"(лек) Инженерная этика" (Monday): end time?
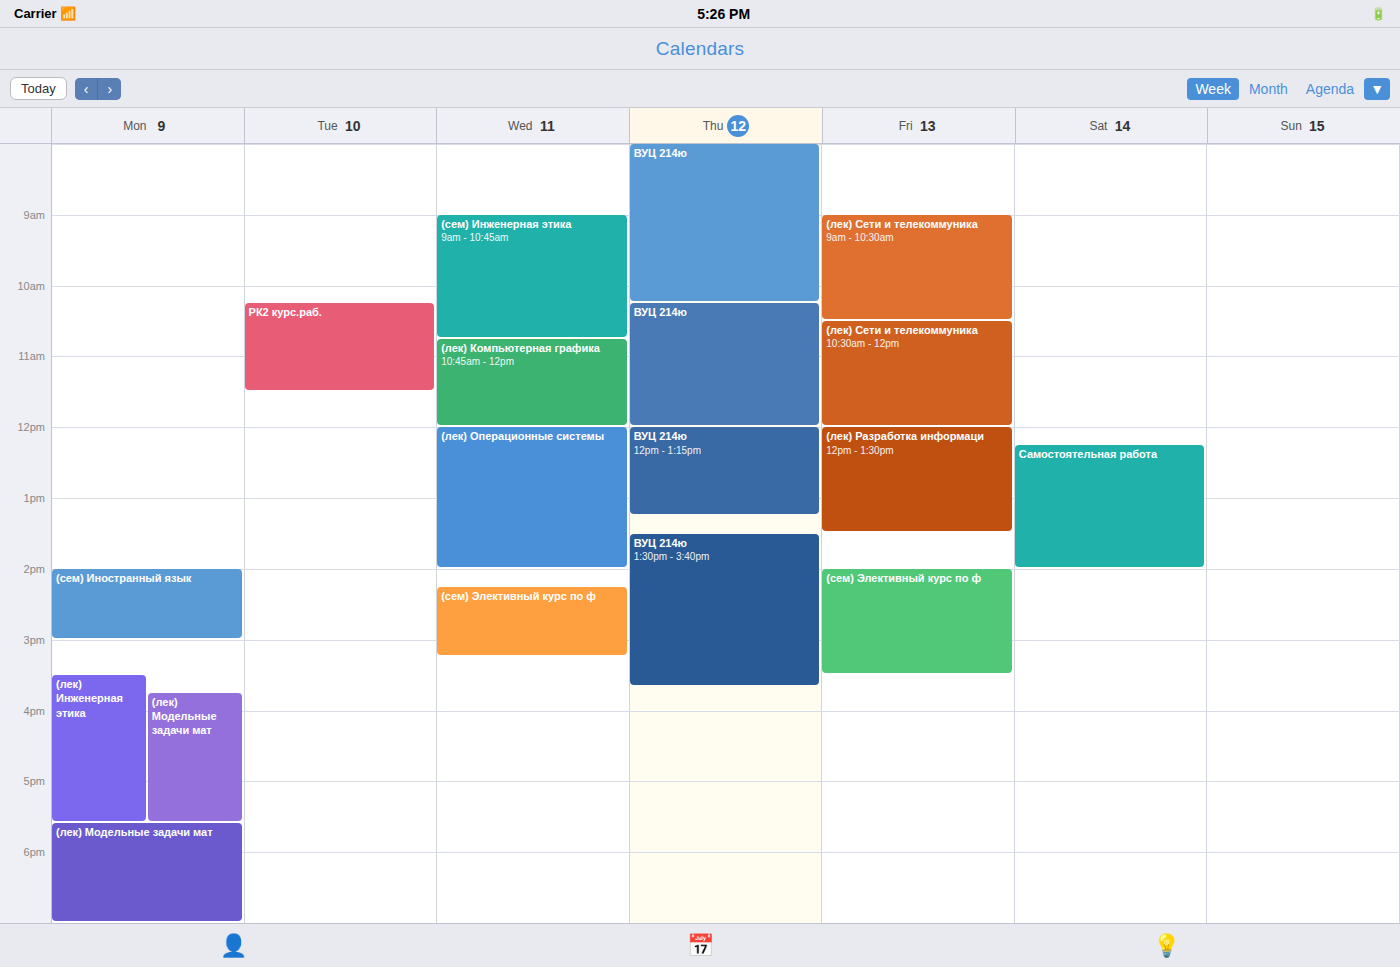
5:35 PM